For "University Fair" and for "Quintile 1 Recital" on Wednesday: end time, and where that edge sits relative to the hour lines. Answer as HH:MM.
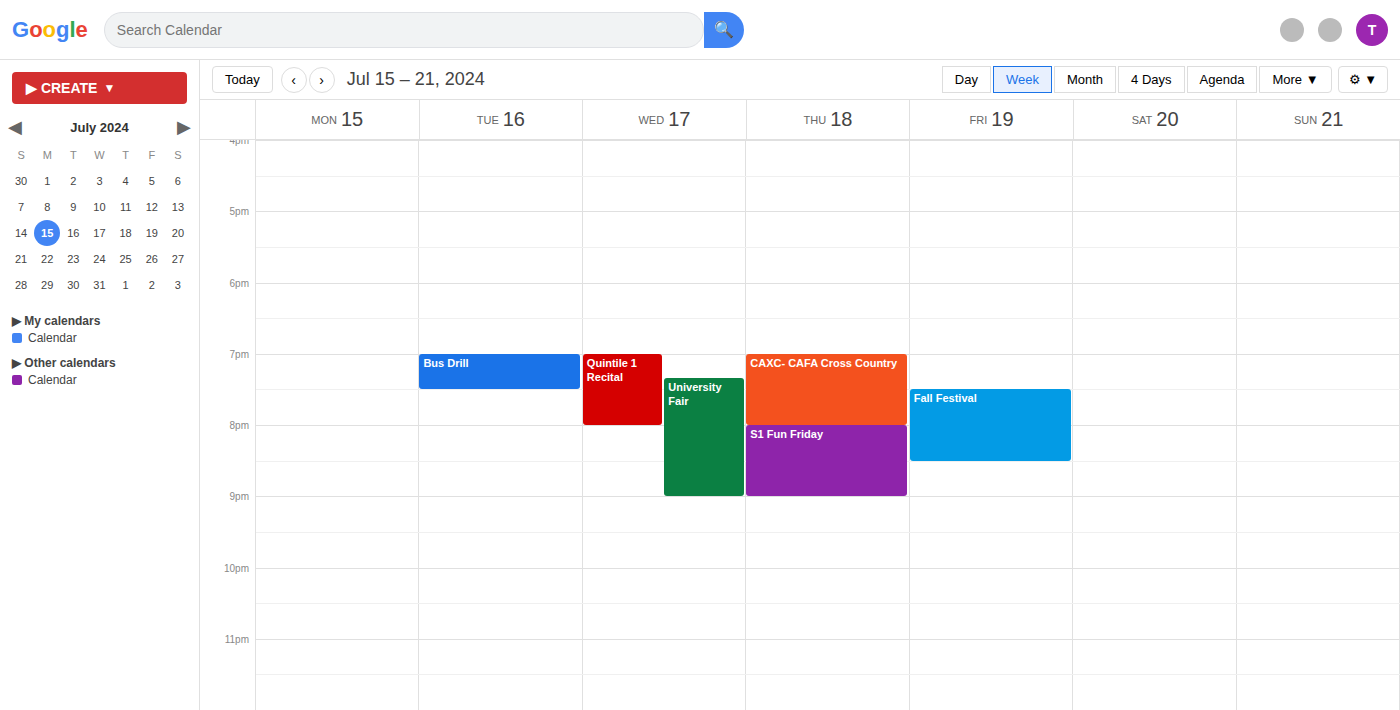
"University Fair": 21:00, exactly on the 21:00 line. "Quintile 1 Recital": 20:00, exactly on the 20:00 line.